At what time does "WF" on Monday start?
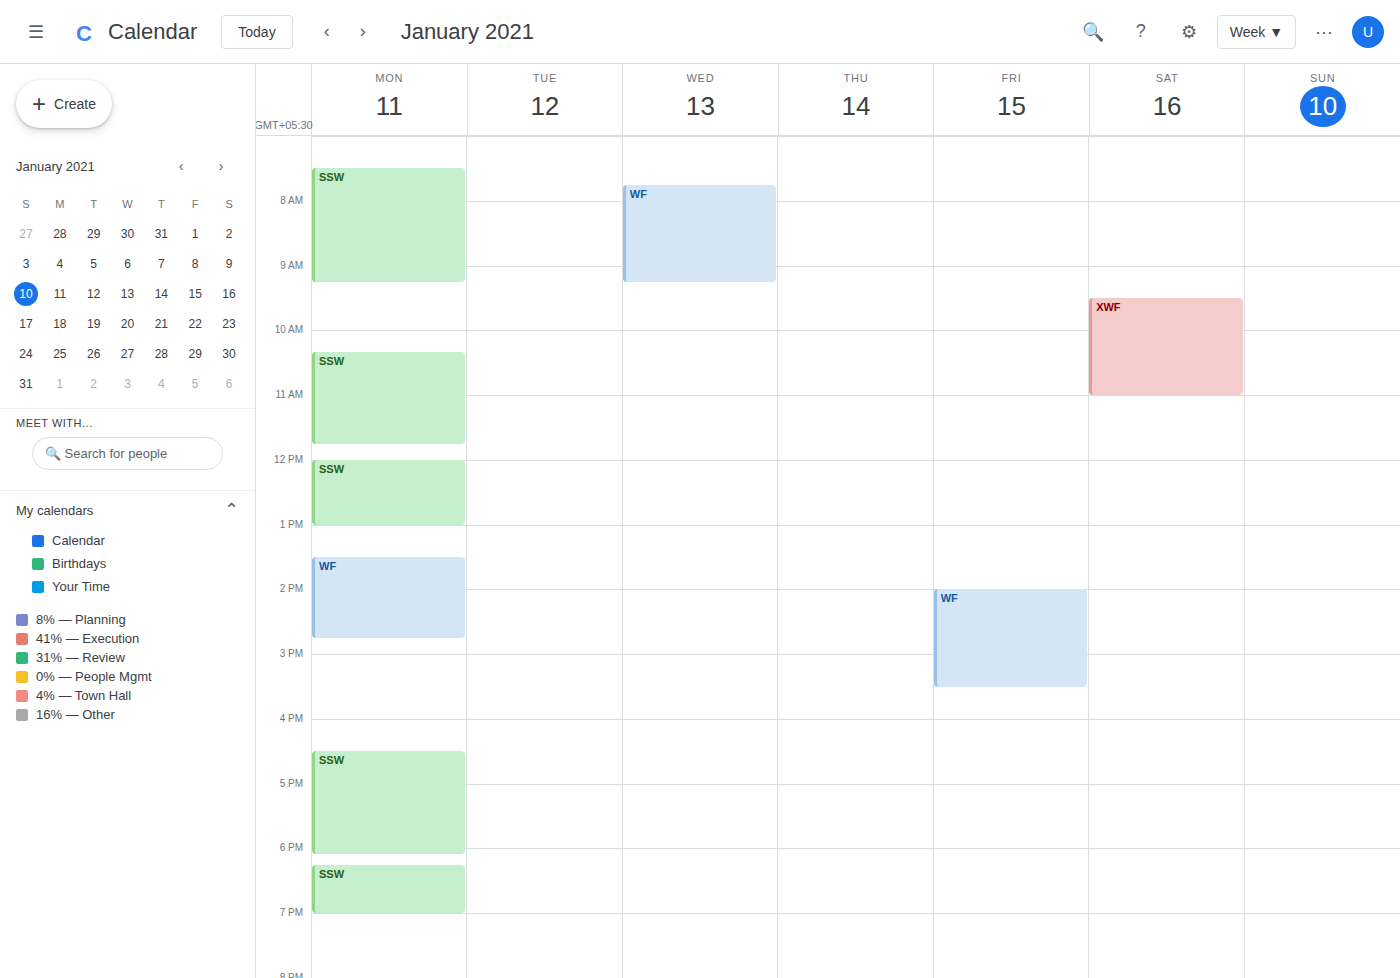
1:30 PM